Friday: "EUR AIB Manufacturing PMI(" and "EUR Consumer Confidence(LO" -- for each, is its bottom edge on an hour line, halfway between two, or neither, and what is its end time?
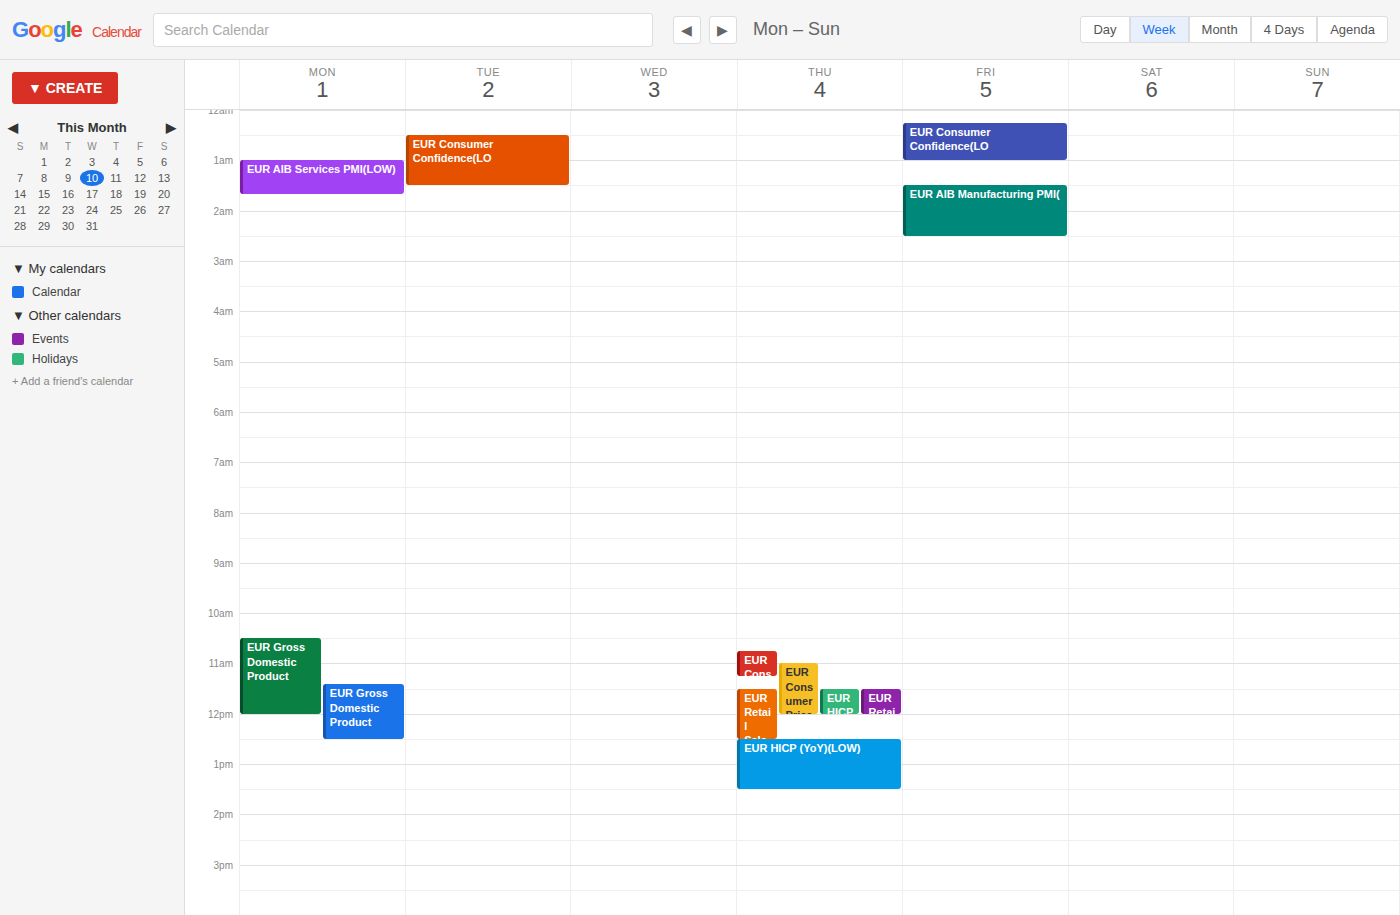
"EUR AIB Manufacturing PMI(": 2:30 AM, halfway between the 2 AM and 3 AM lines. "EUR Consumer Confidence(LO": 1:00 AM, exactly on the 1 AM line.